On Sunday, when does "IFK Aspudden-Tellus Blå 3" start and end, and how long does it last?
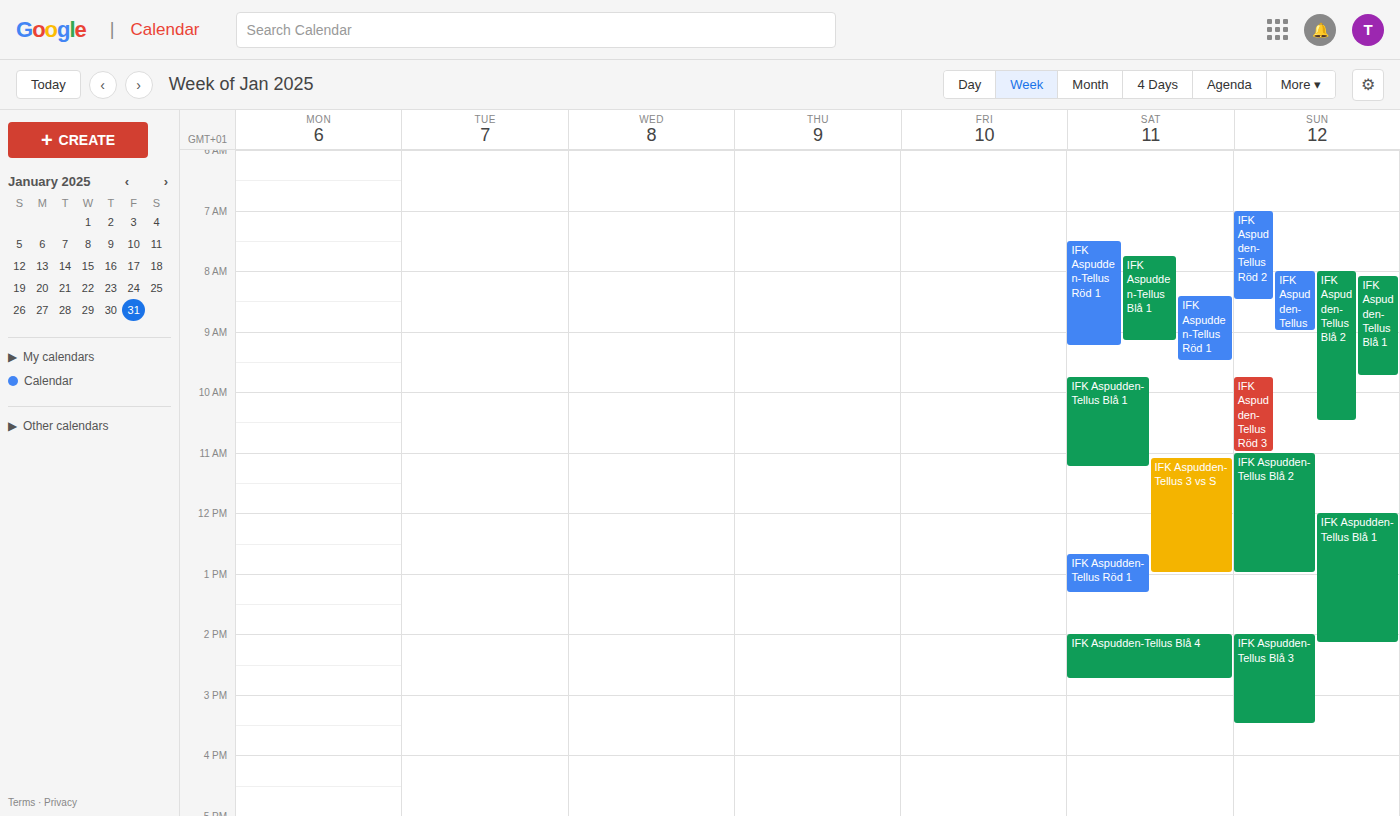
2:00 PM to 3:30 PM, 1 hour 30 minutes